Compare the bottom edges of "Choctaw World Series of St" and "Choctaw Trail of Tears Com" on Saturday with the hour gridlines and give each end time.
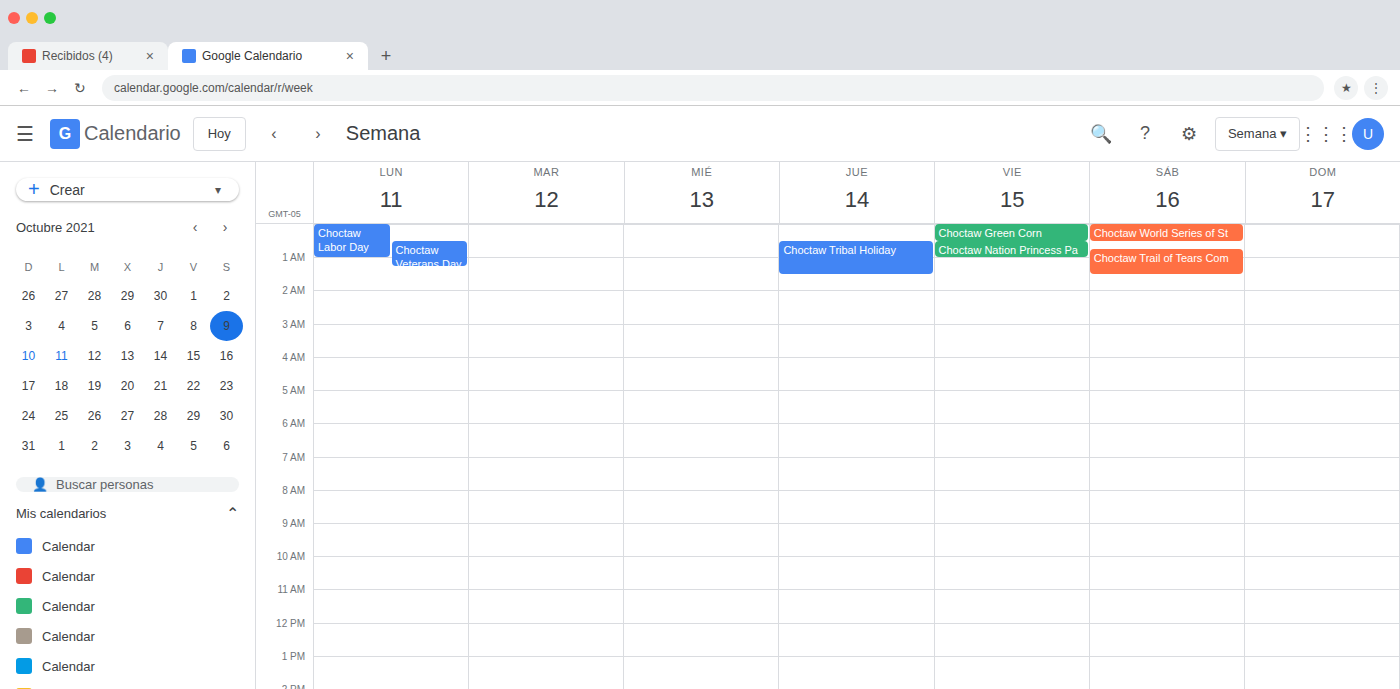
"Choctaw World Series of St": 12:30 AM, halfway between the 12 AM and 1 AM lines. "Choctaw Trail of Tears Com": 1:30 AM, halfway between the 1 AM and 2 AM lines.